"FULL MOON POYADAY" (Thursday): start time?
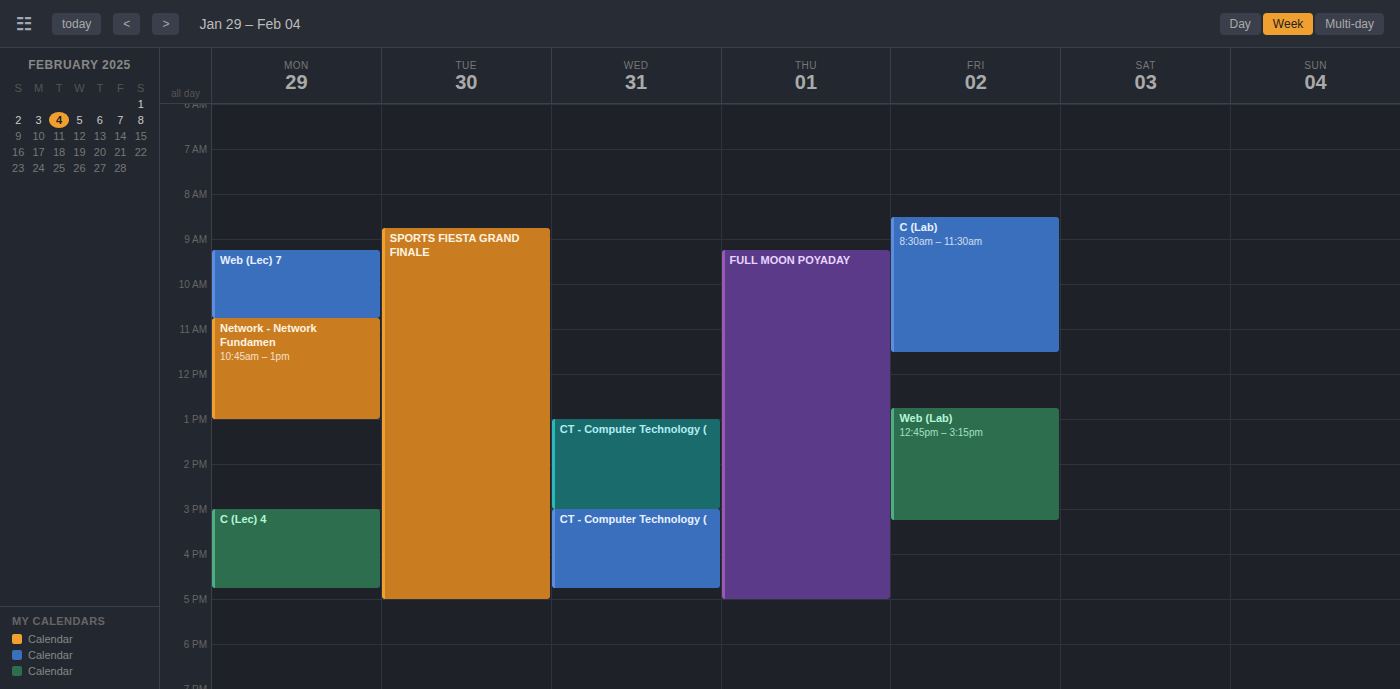
9:15 AM